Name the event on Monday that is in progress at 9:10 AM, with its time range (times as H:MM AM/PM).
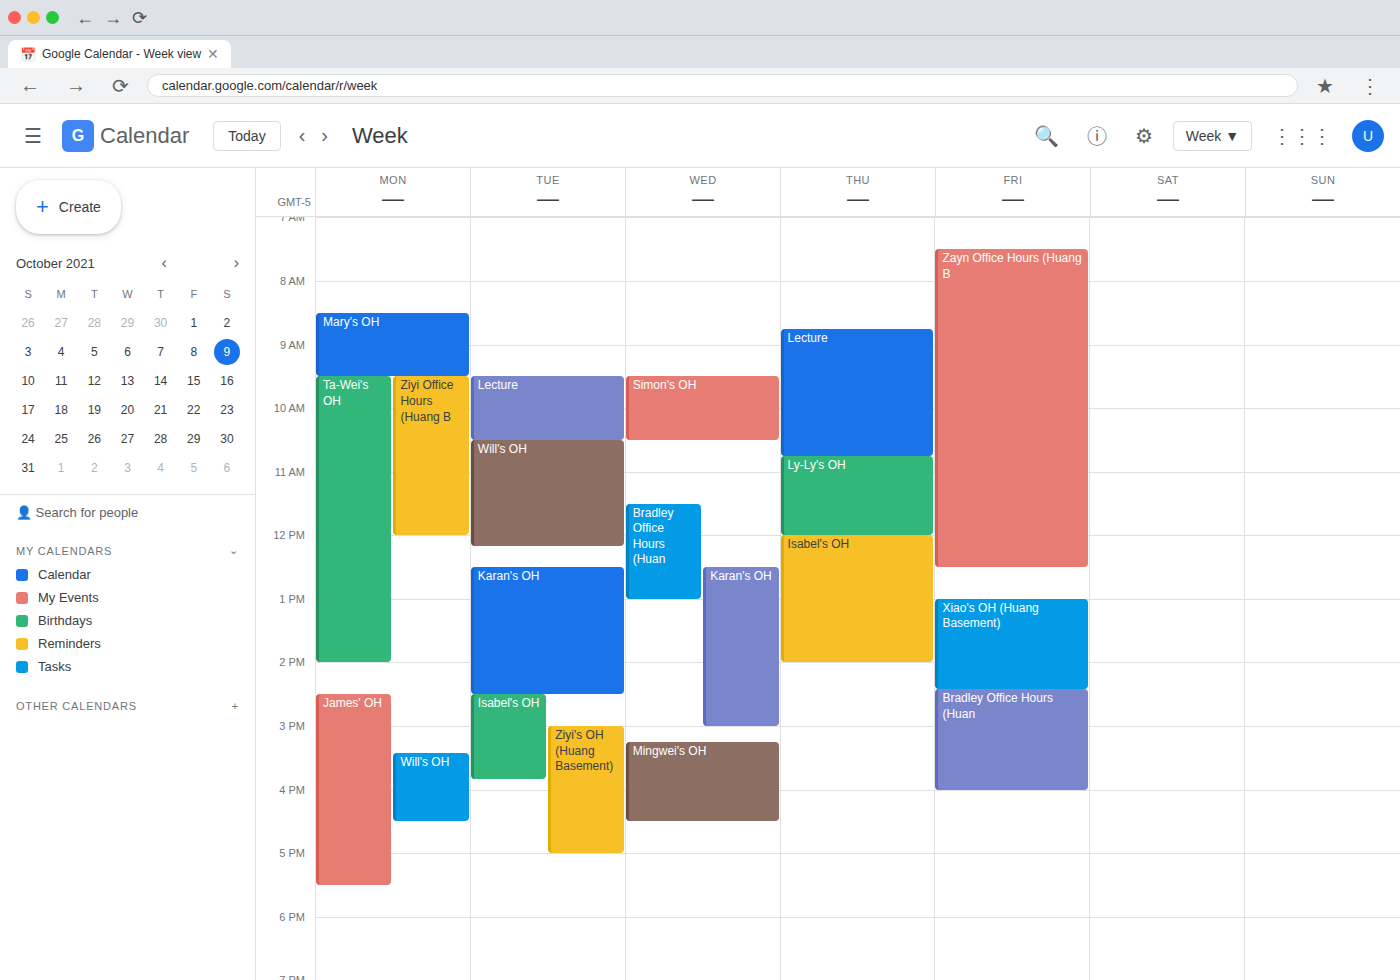
"Mary's OH", 8:30 AM to 9:30 AM